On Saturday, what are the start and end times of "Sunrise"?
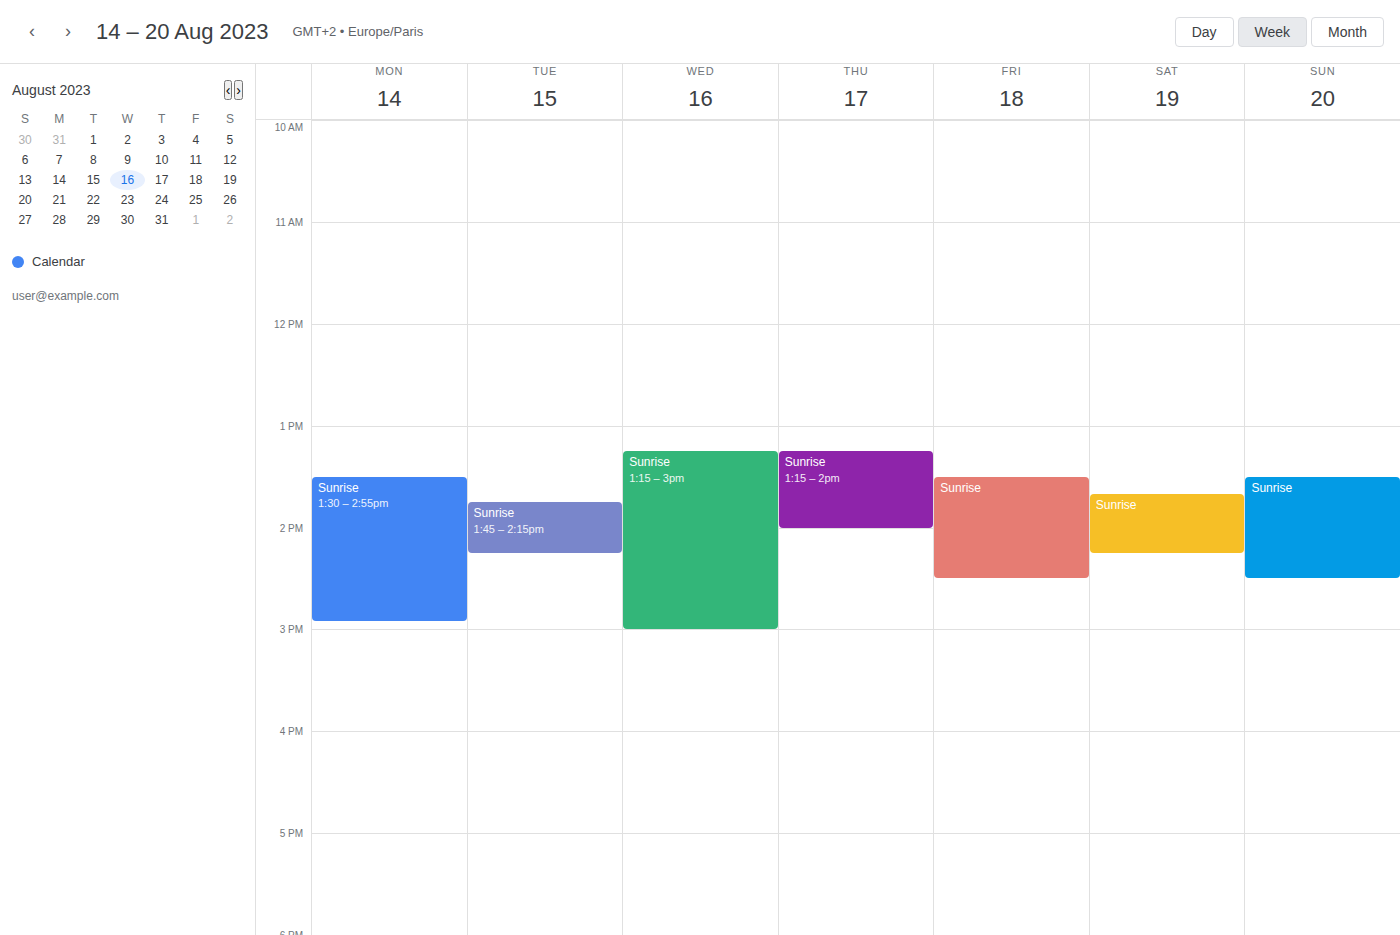
13:40 to 14:15